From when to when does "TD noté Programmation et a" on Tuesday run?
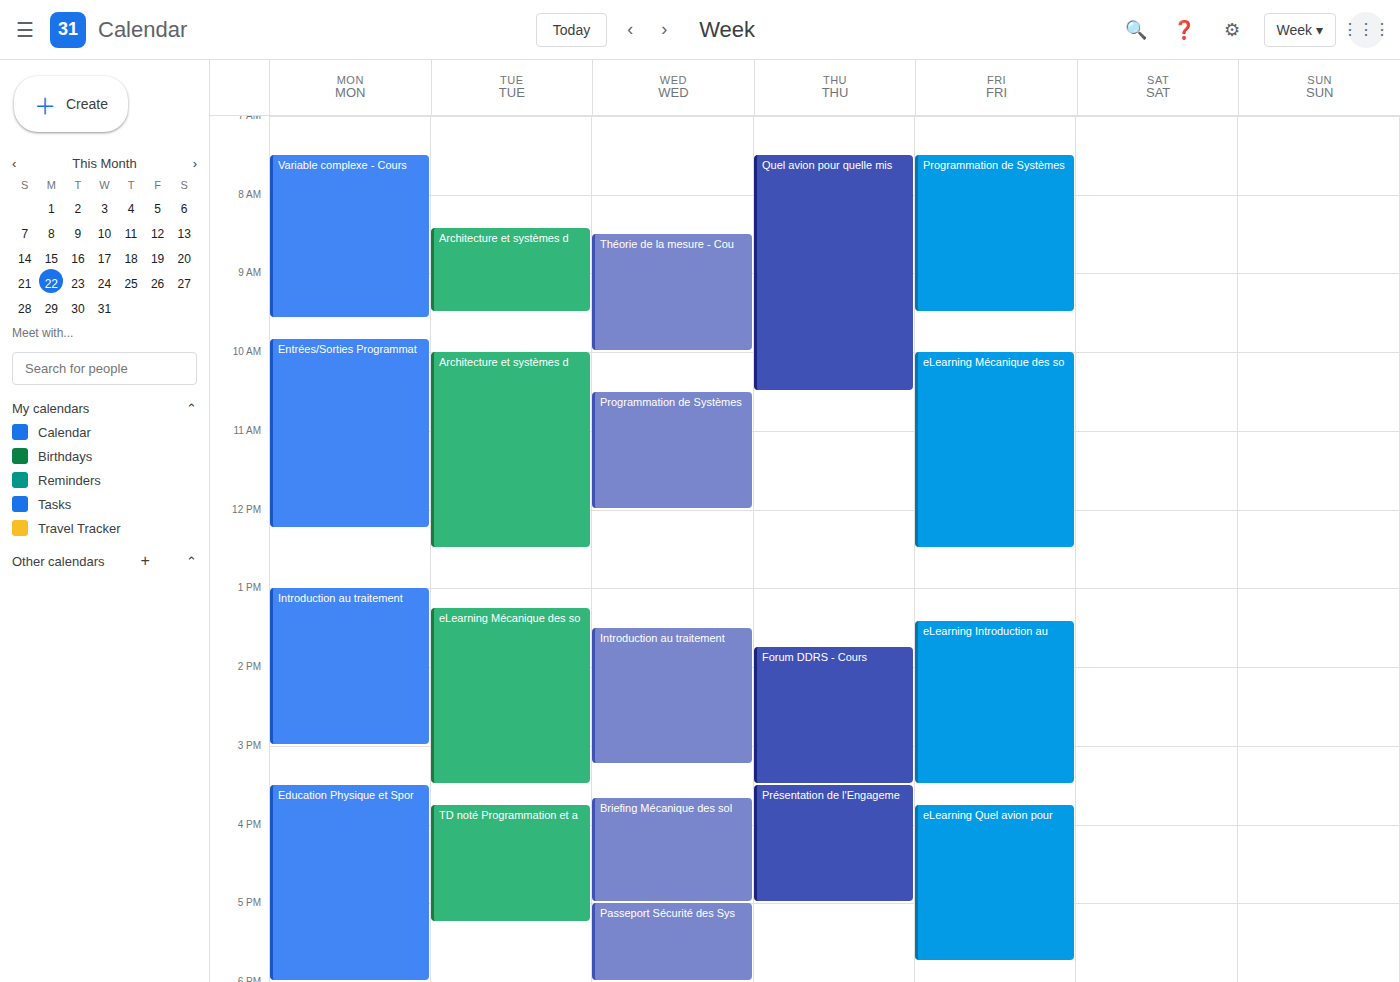
3:45 PM to 5:15 PM